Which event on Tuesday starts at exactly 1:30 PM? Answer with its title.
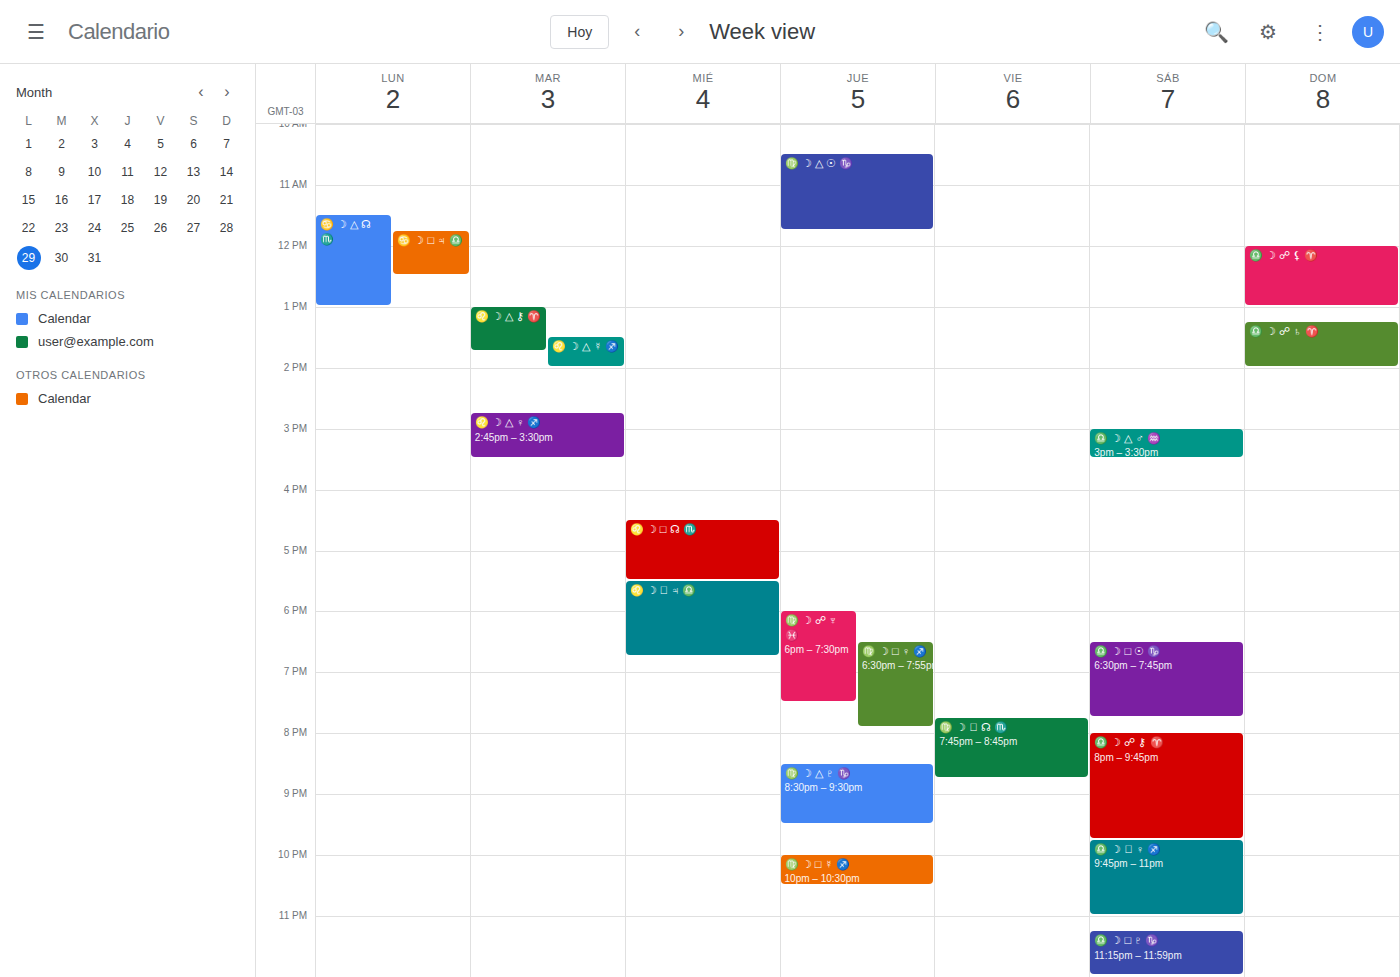
"♌️ ☽ △ ☿ ♐️"